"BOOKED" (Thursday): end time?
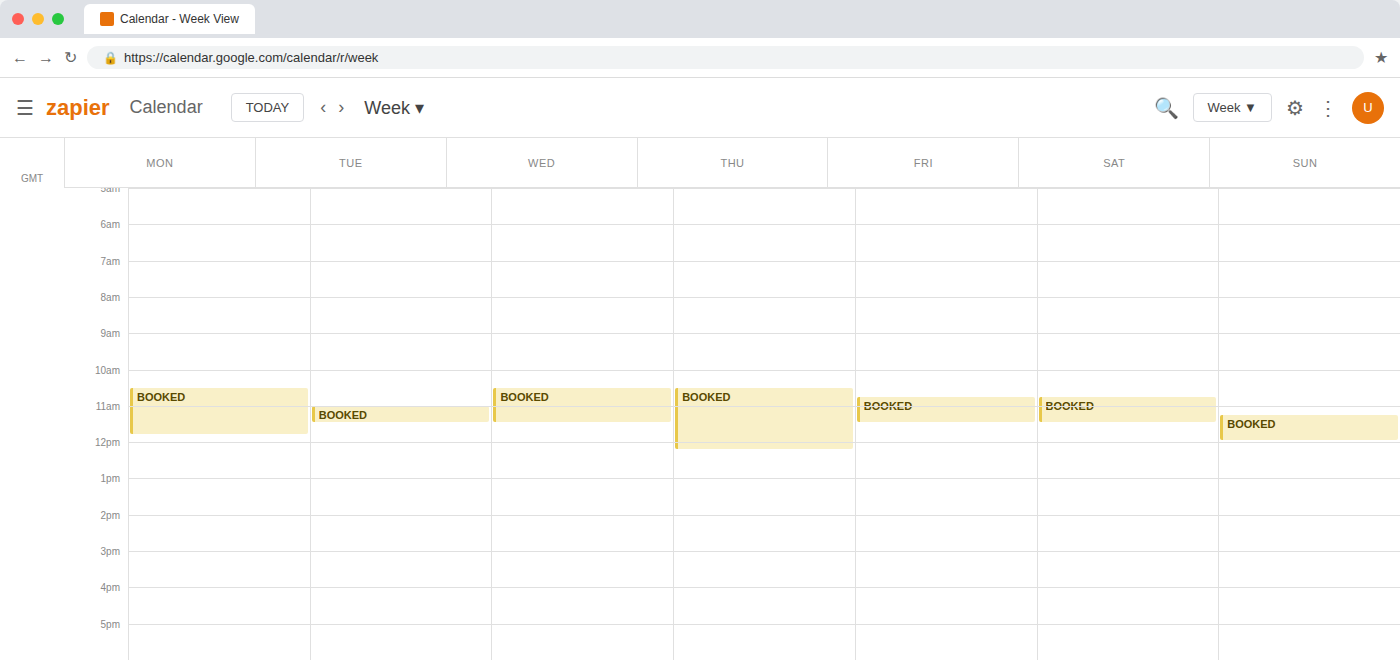
12:15 PM